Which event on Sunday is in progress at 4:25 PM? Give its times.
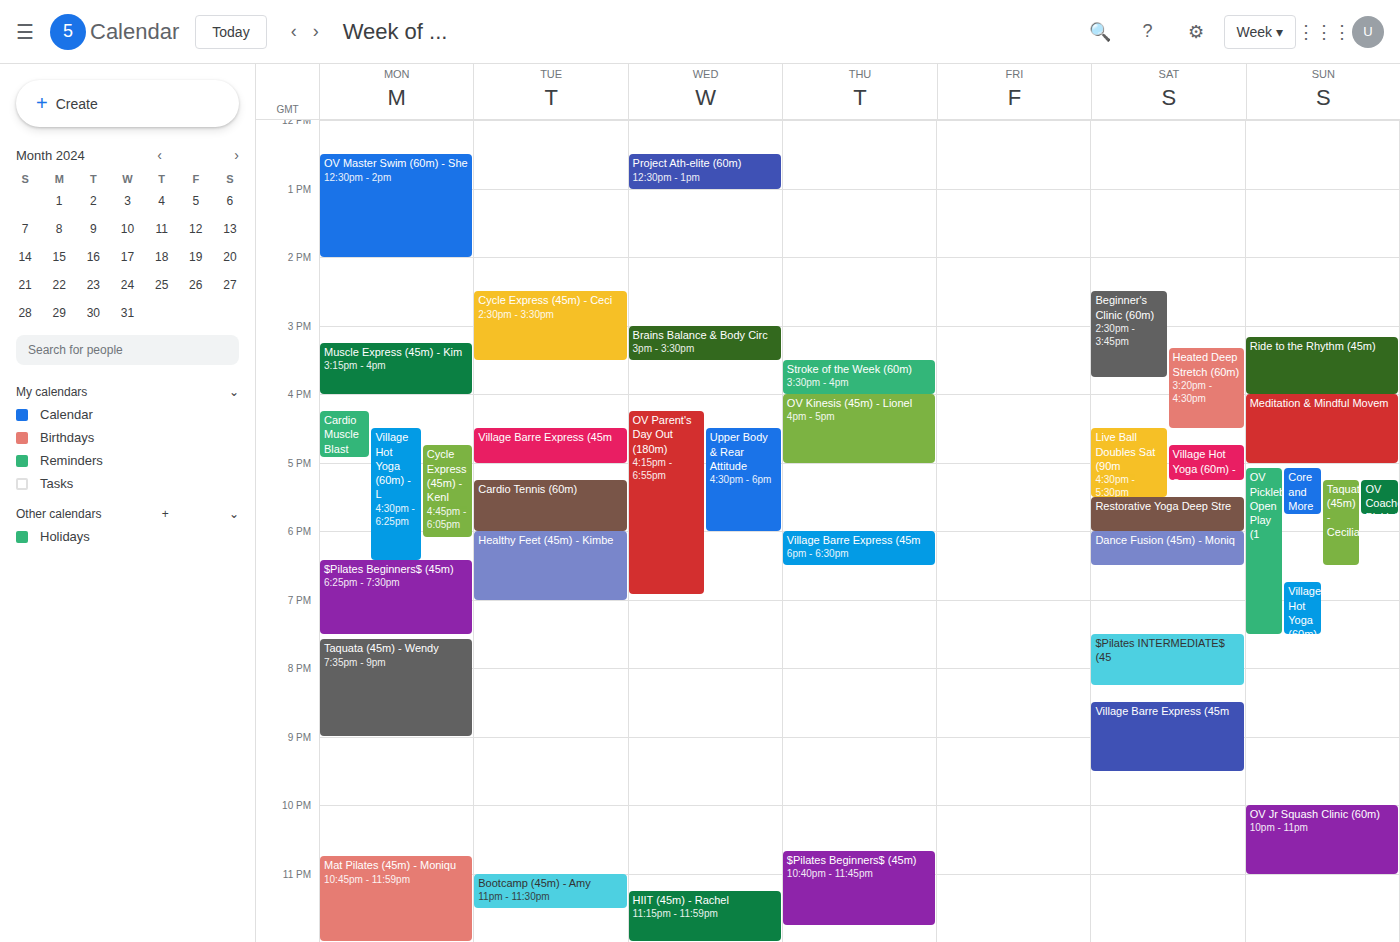
"Meditation & Mindful Movem", 4:00 PM to 5:00 PM